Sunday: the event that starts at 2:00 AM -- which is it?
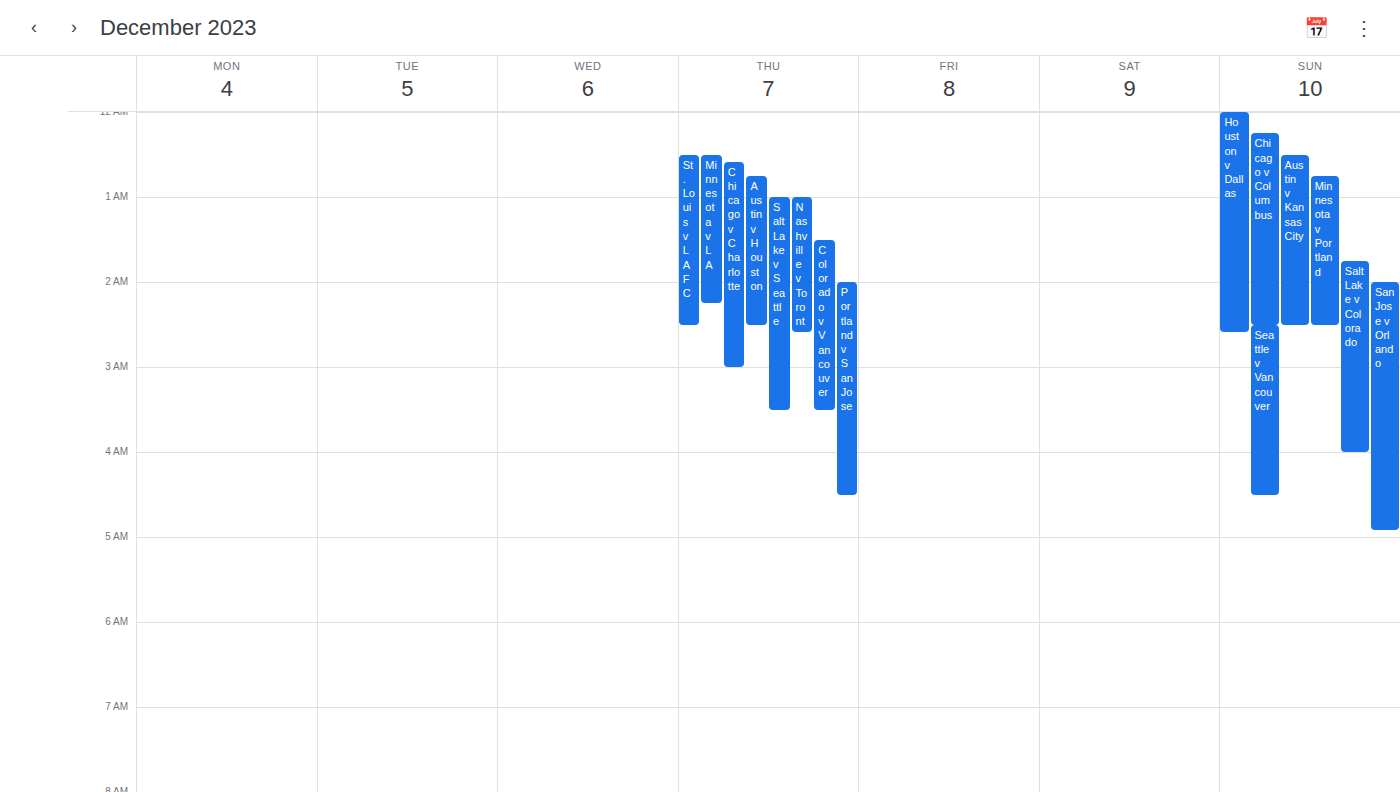
"San Jose v Orlando"